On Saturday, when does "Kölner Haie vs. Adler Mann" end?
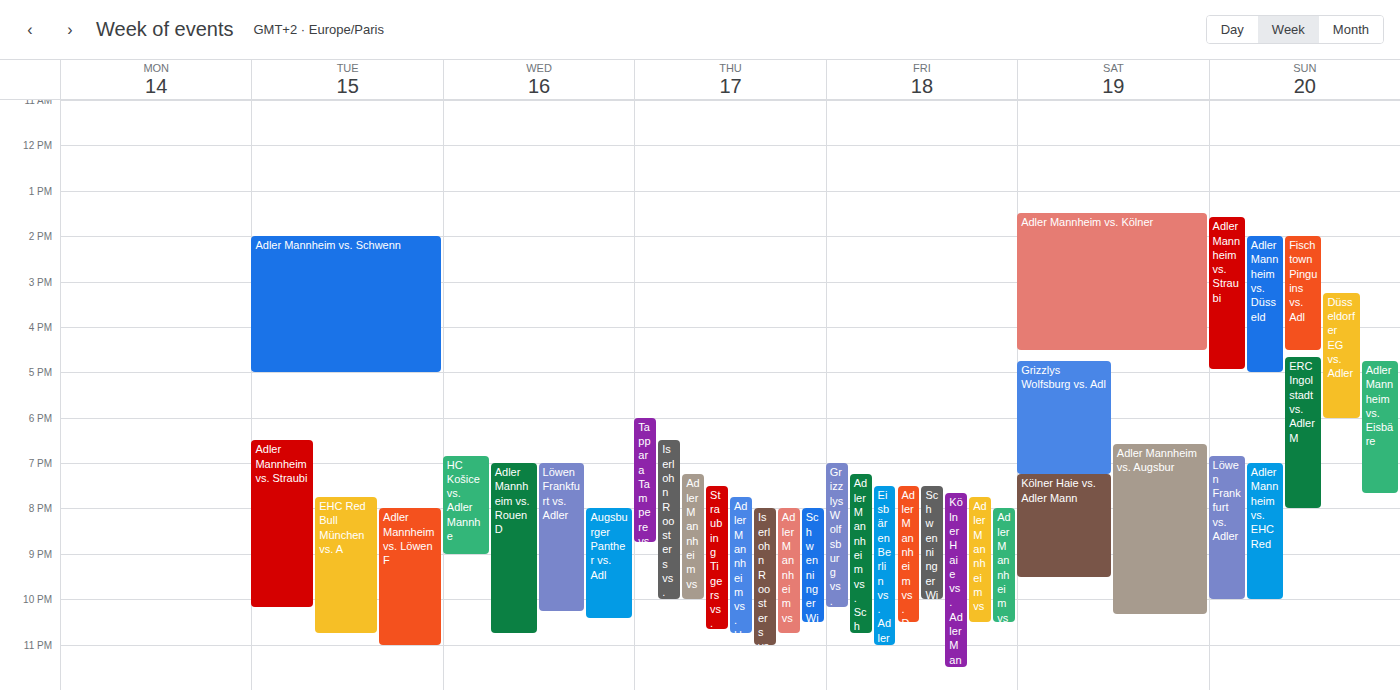
9:30 PM